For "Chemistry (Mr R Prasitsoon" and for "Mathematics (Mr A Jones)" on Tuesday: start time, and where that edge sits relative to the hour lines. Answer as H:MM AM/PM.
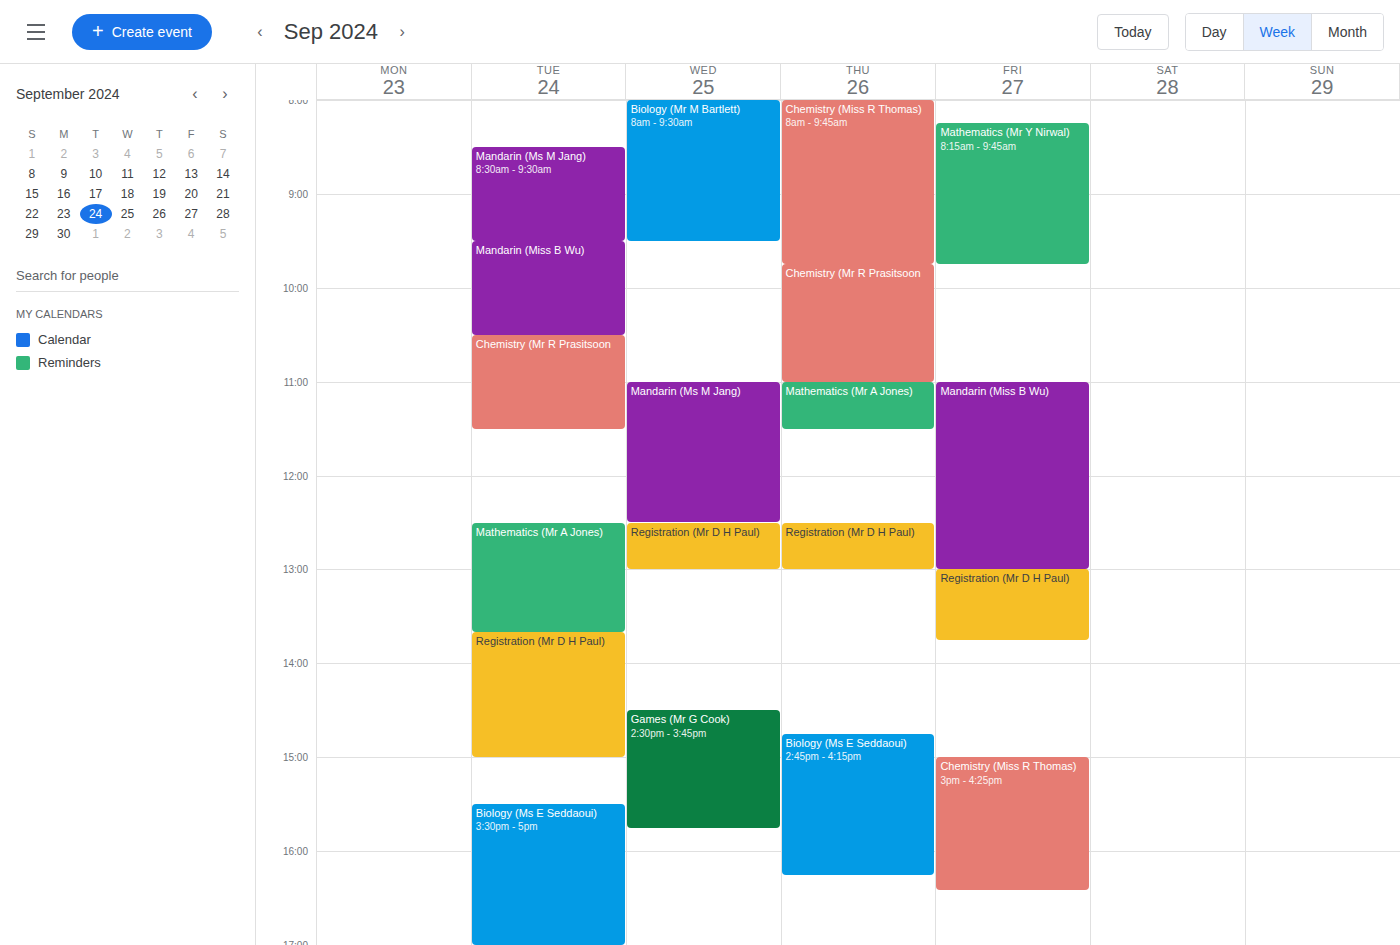
"Chemistry (Mr R Prasitsoon": 10:30 AM, halfway between the 10 AM and 11 AM lines. "Mathematics (Mr A Jones)": 12:30 PM, halfway between the 12 PM and 1 PM lines.